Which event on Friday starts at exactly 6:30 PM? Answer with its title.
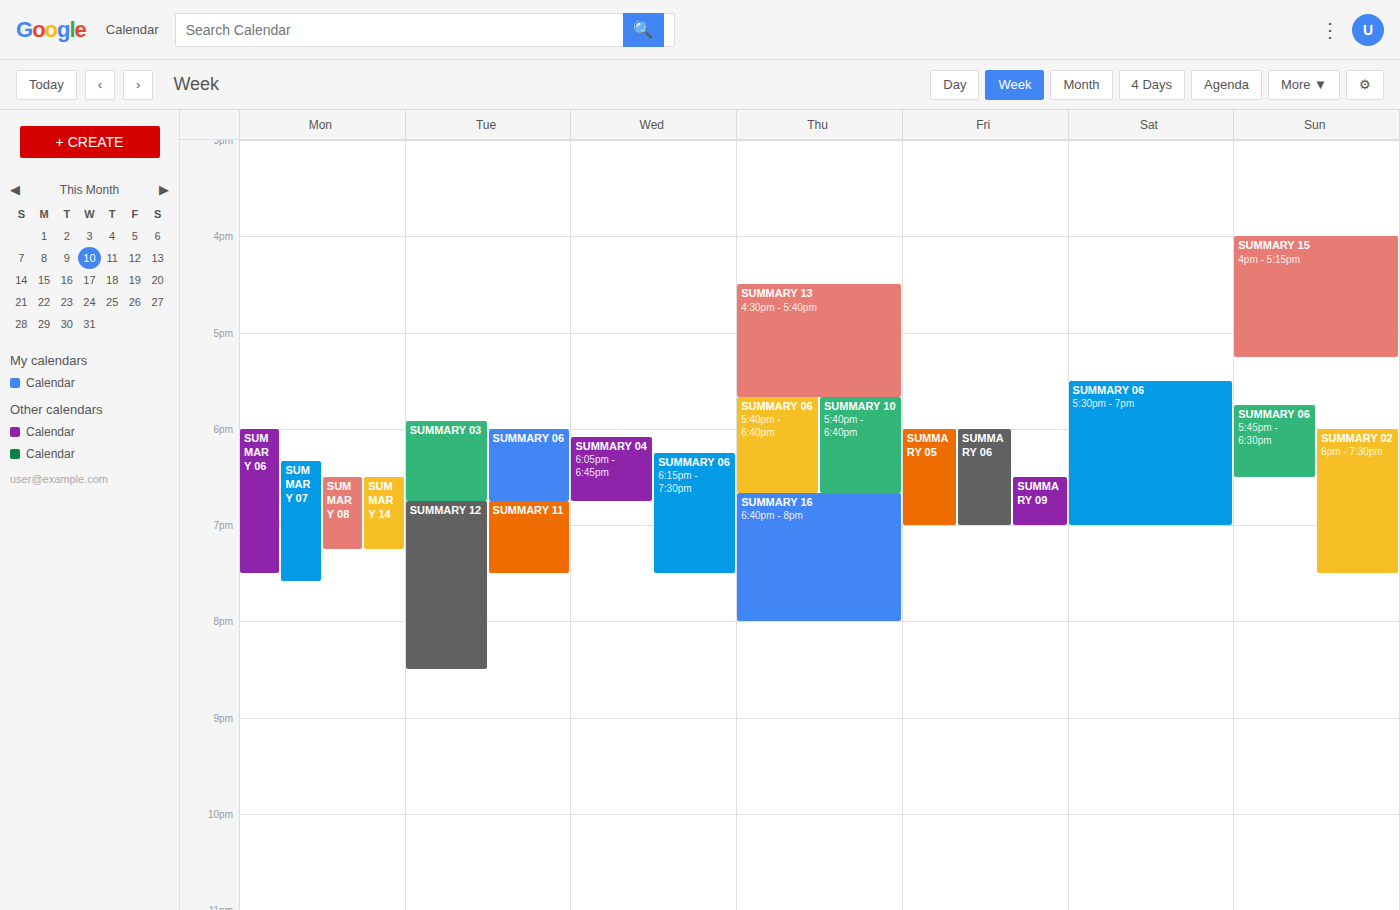
"SUMMARY 09"